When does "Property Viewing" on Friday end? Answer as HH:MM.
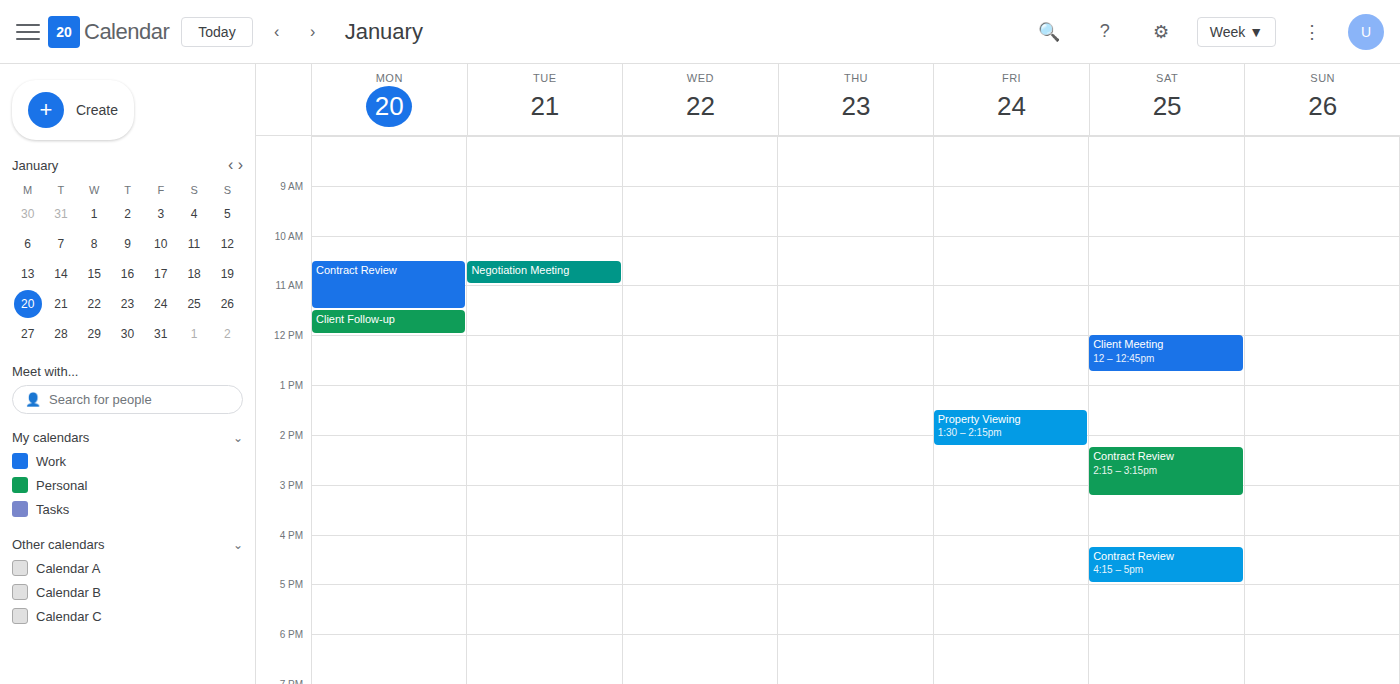
14:15